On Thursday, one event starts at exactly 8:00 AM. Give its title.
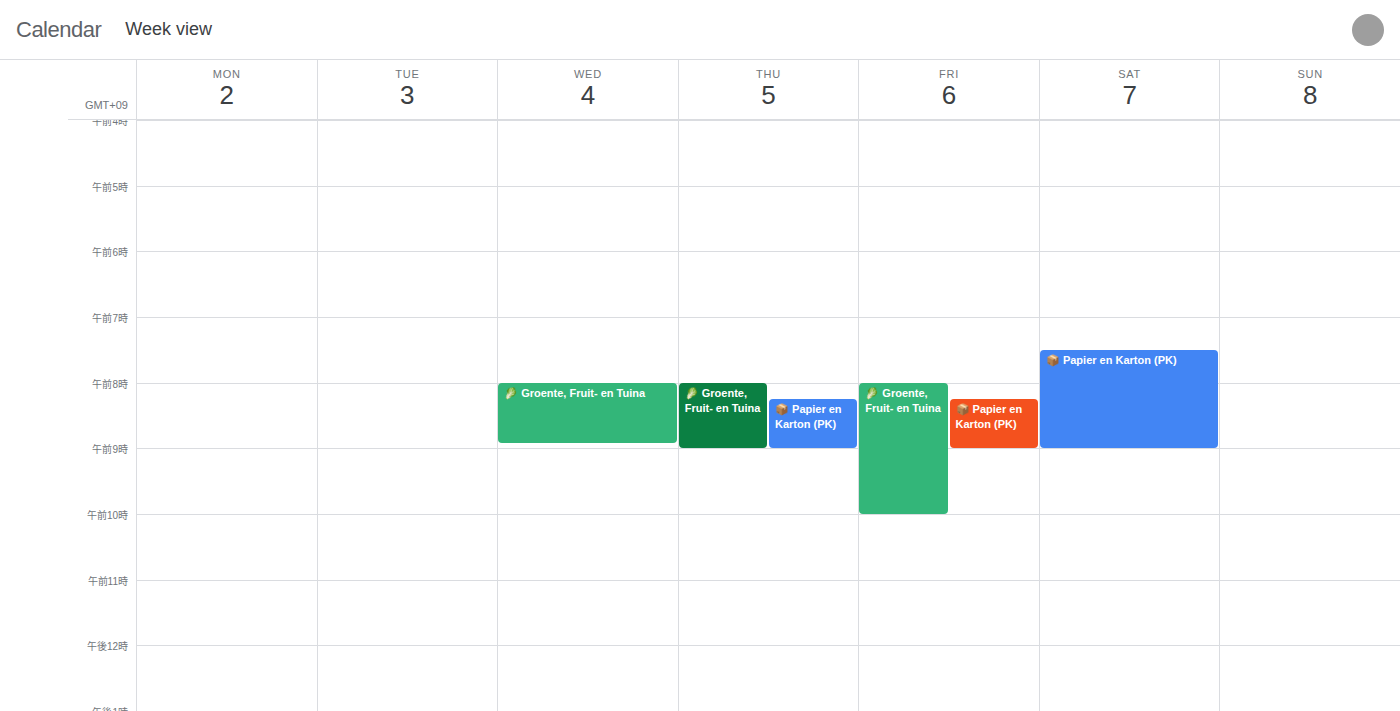
"🥬 Groente, Fruit- en Tuina"